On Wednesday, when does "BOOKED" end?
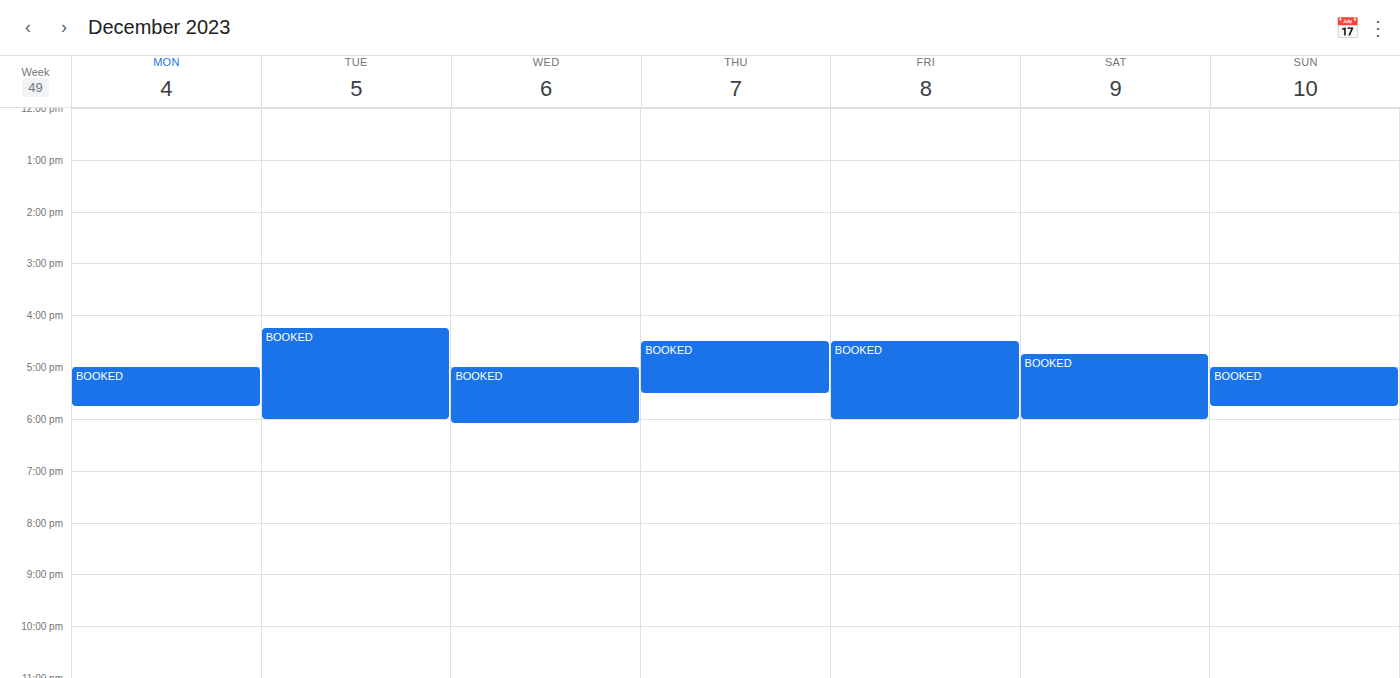
6:05 PM